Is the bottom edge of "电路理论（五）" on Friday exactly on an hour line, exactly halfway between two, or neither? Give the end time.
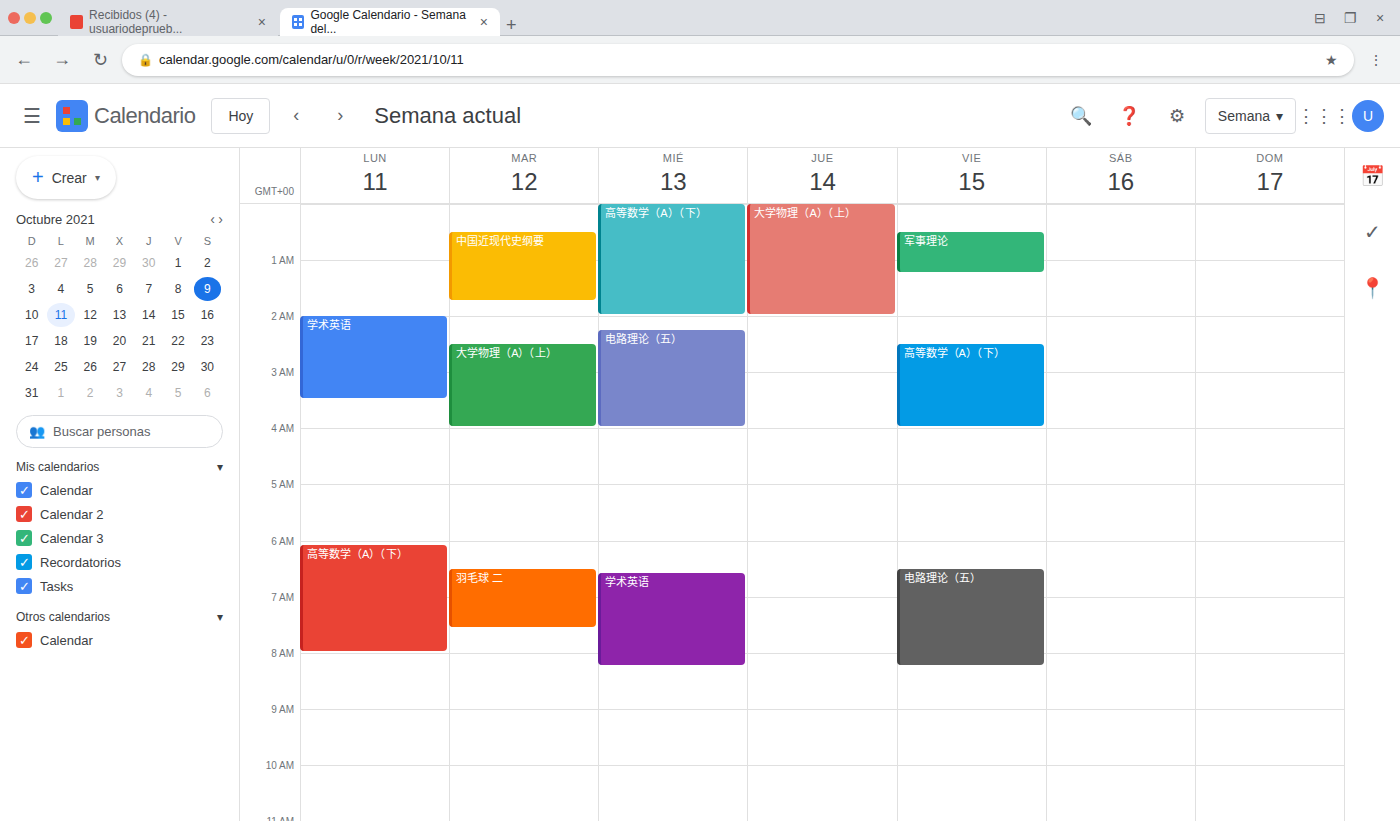
8:15 AM -- neither: a quarter of the way from the 8 AM line to the 9 AM line.